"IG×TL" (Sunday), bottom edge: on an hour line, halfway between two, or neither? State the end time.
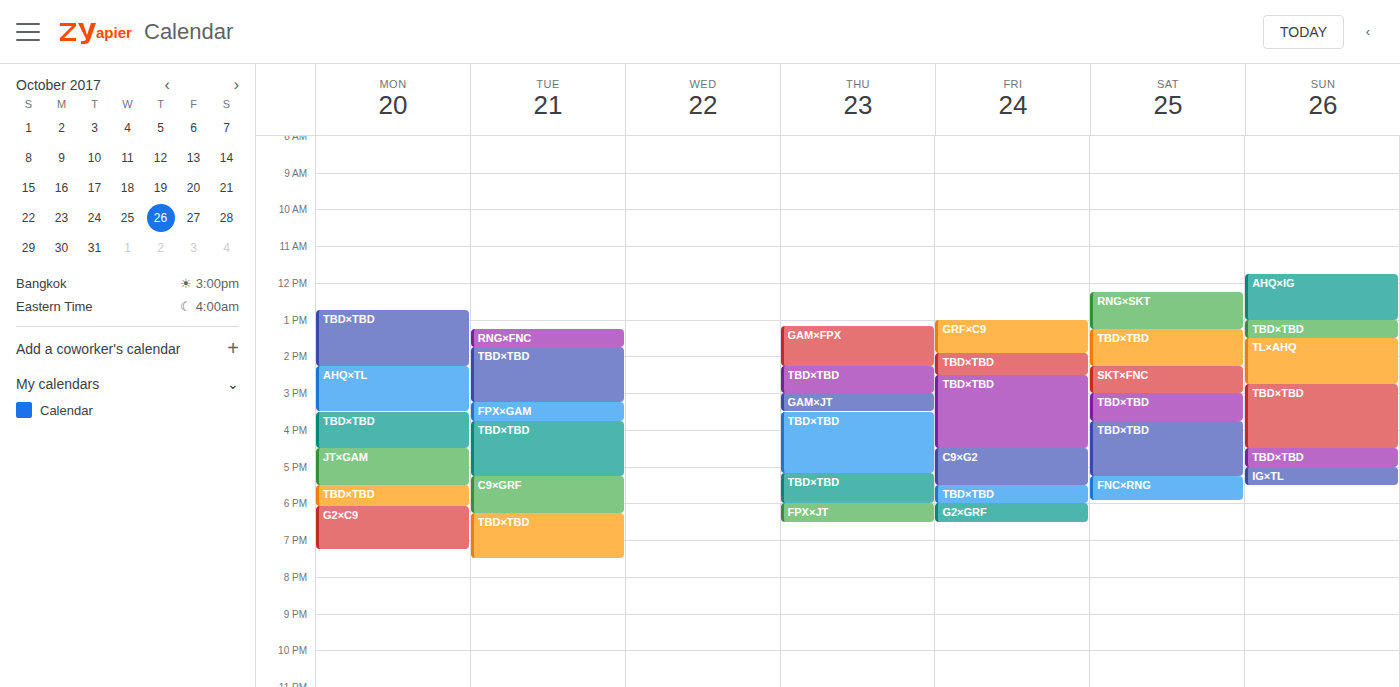
5:30 PM -- halfway between the 5 PM and 6 PM lines.